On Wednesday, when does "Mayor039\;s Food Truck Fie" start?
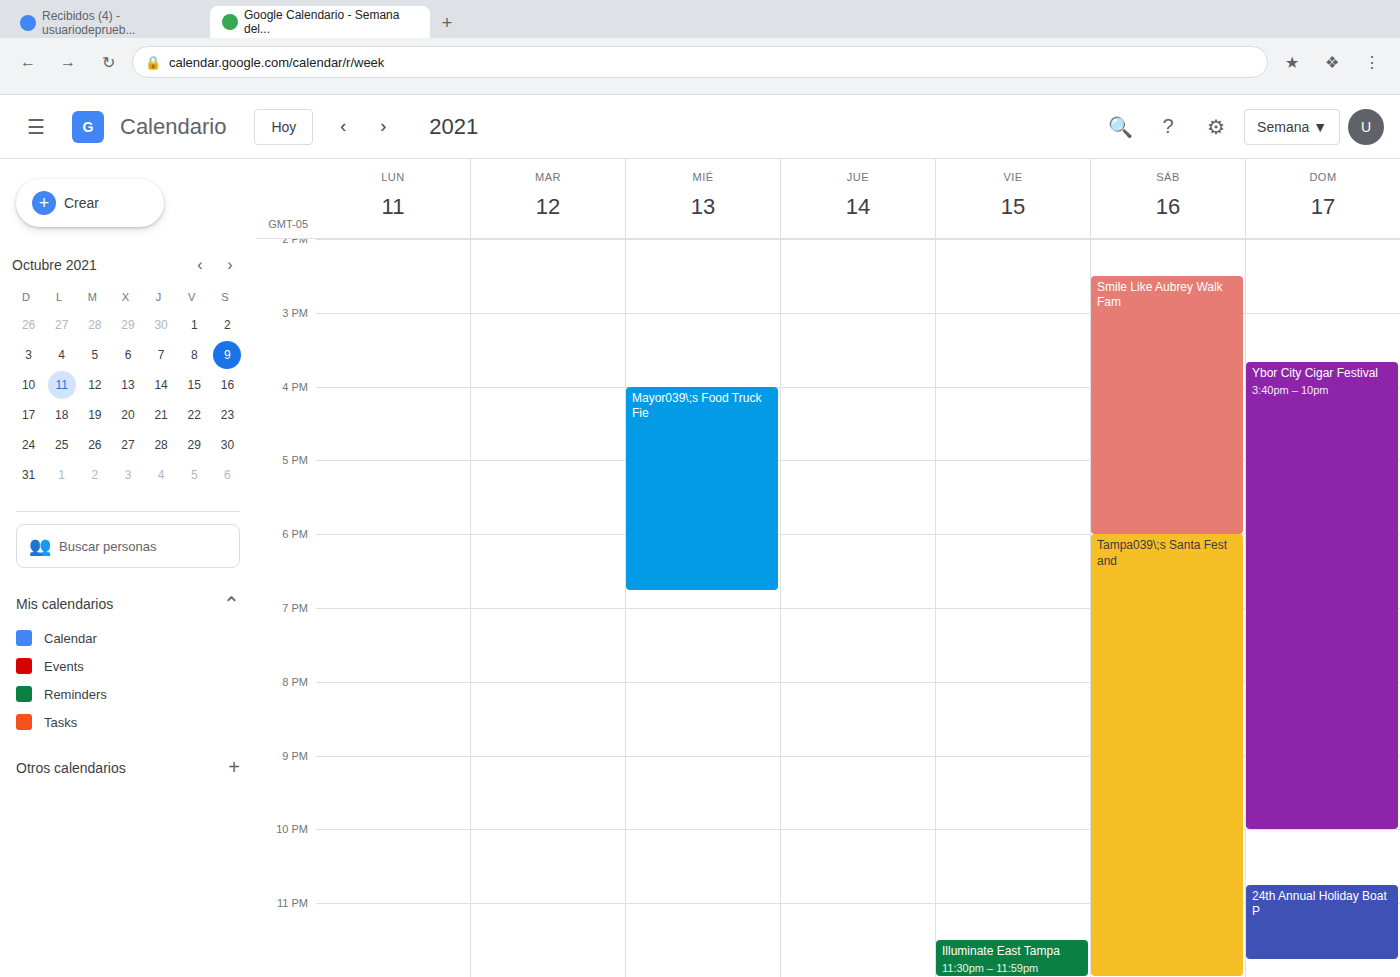
4:00 PM